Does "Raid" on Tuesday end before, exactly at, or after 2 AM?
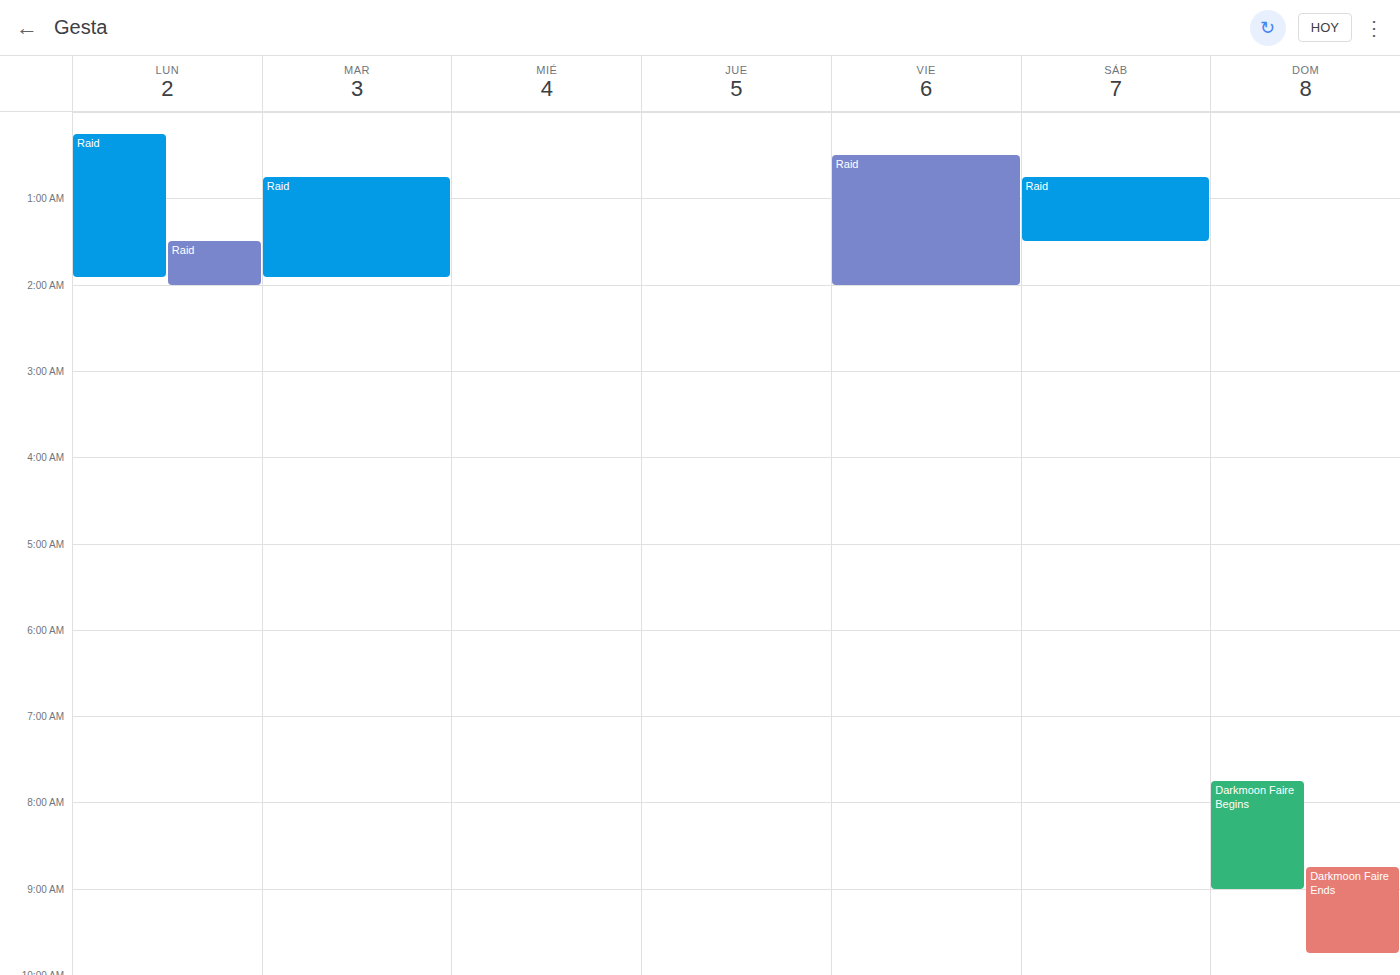
1:55 AM -- before 2 AM, 5 minutes above the 2 AM line.